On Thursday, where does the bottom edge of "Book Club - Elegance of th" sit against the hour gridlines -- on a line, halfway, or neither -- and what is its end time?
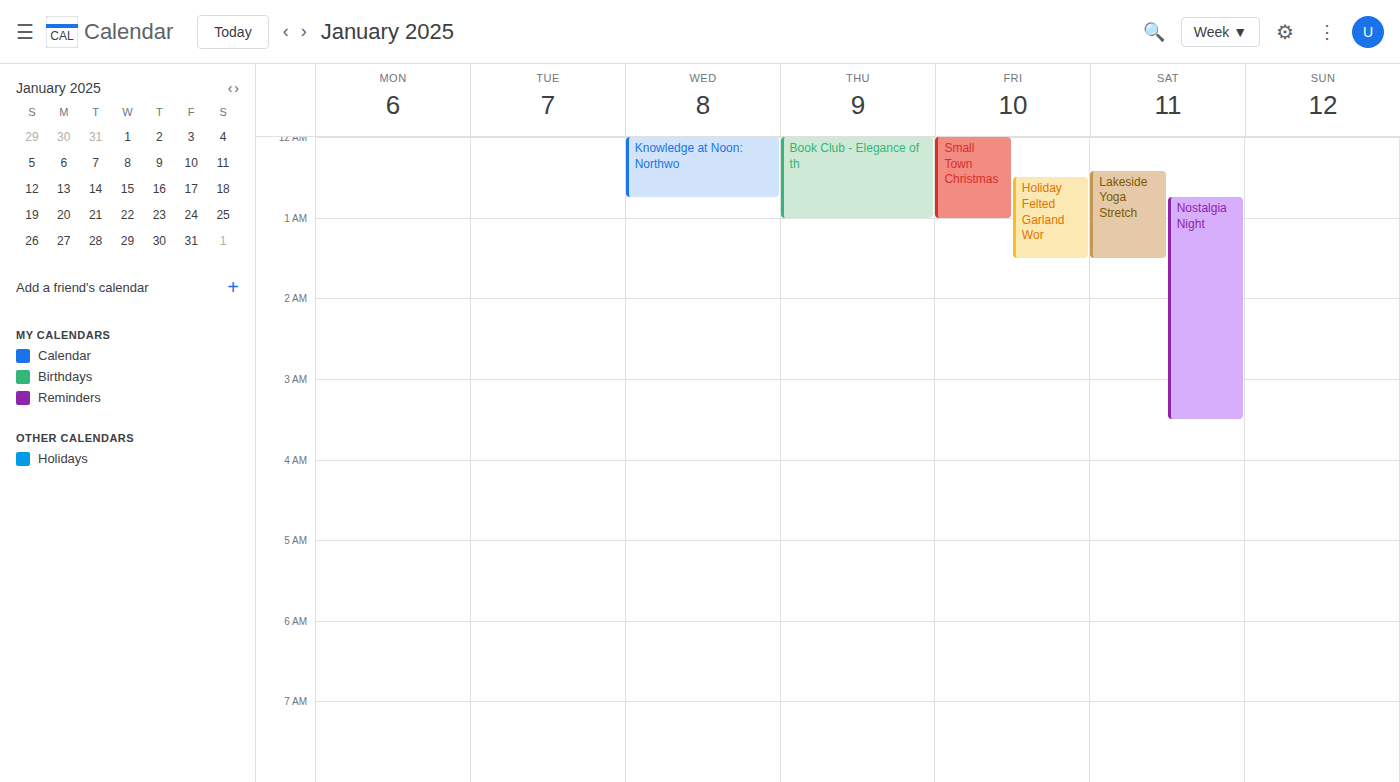
01:00 -- exactly on the 01:00 line.